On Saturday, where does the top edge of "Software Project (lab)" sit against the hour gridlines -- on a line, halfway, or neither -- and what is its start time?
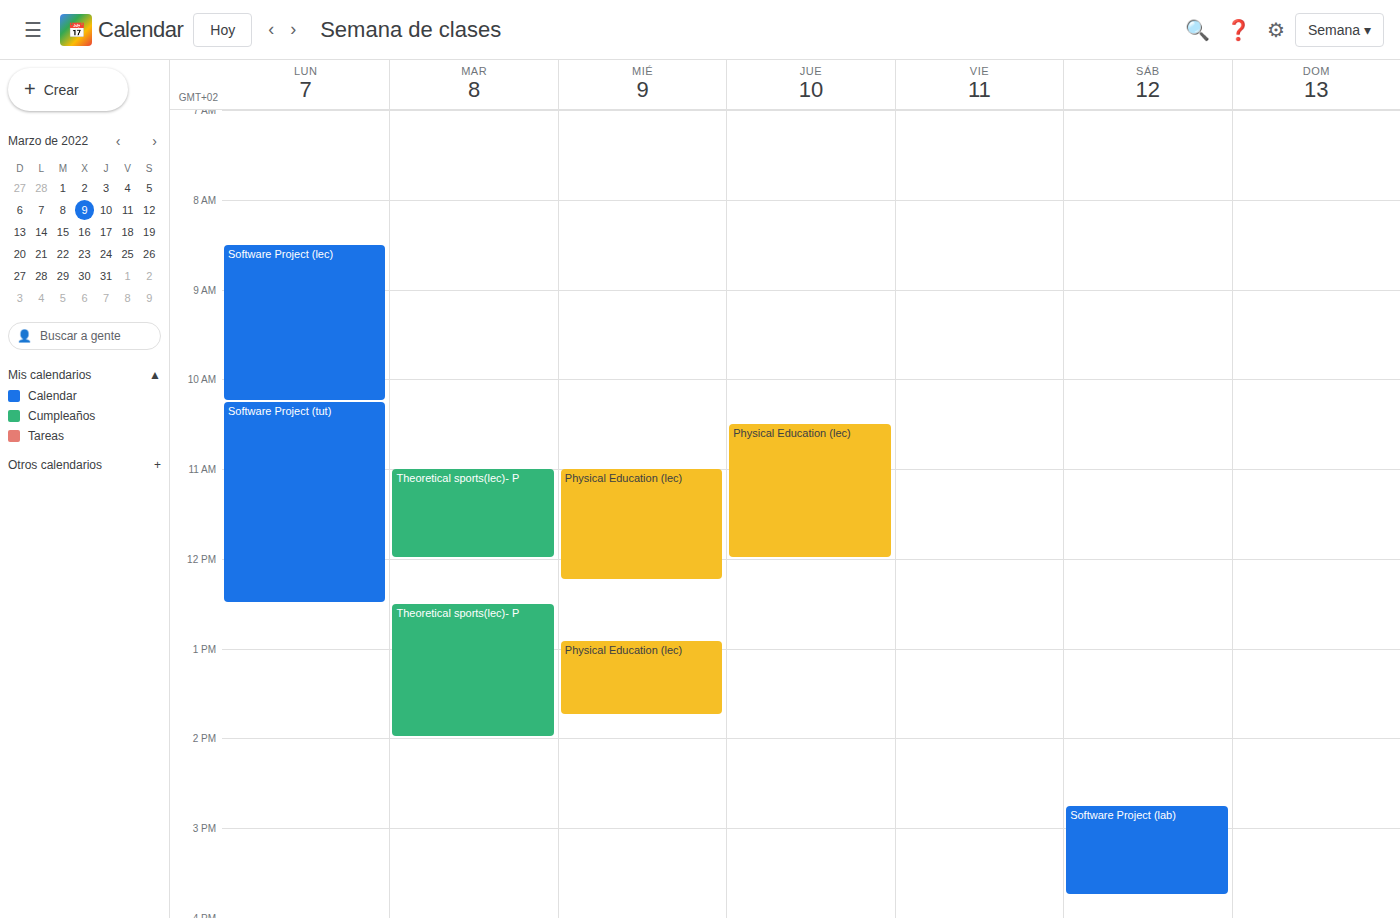
2:45 PM -- neither: three quarters of the way from the 2 PM line to the 3 PM line.